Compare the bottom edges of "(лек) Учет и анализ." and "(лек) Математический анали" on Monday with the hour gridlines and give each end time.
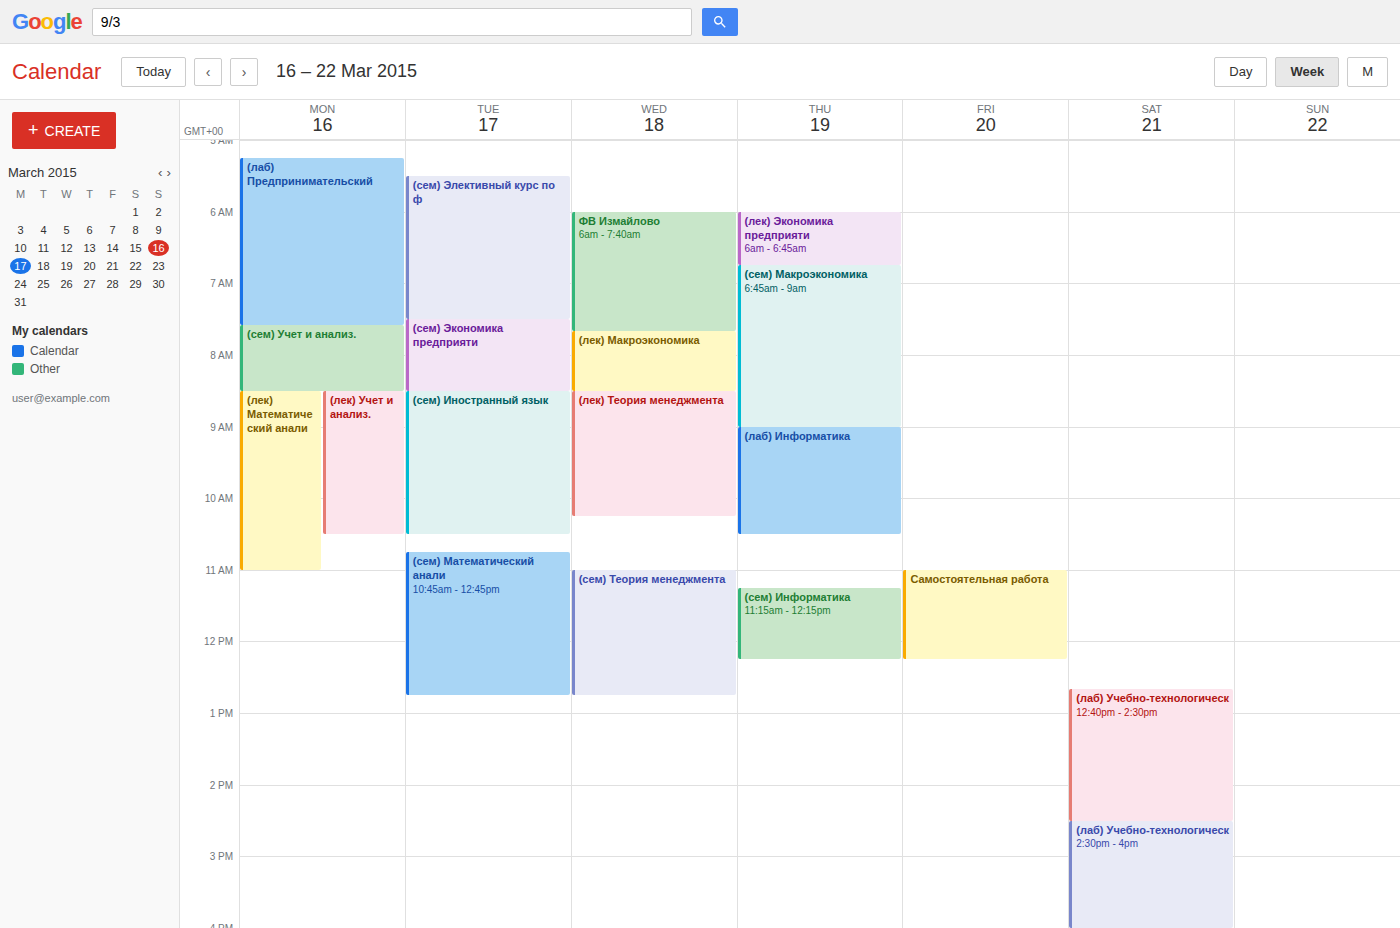
"(лек) Учет и анализ.": 10:30 AM, halfway between the 10 AM and 11 AM lines. "(лек) Математический анали": 11:00 AM, exactly on the 11 AM line.